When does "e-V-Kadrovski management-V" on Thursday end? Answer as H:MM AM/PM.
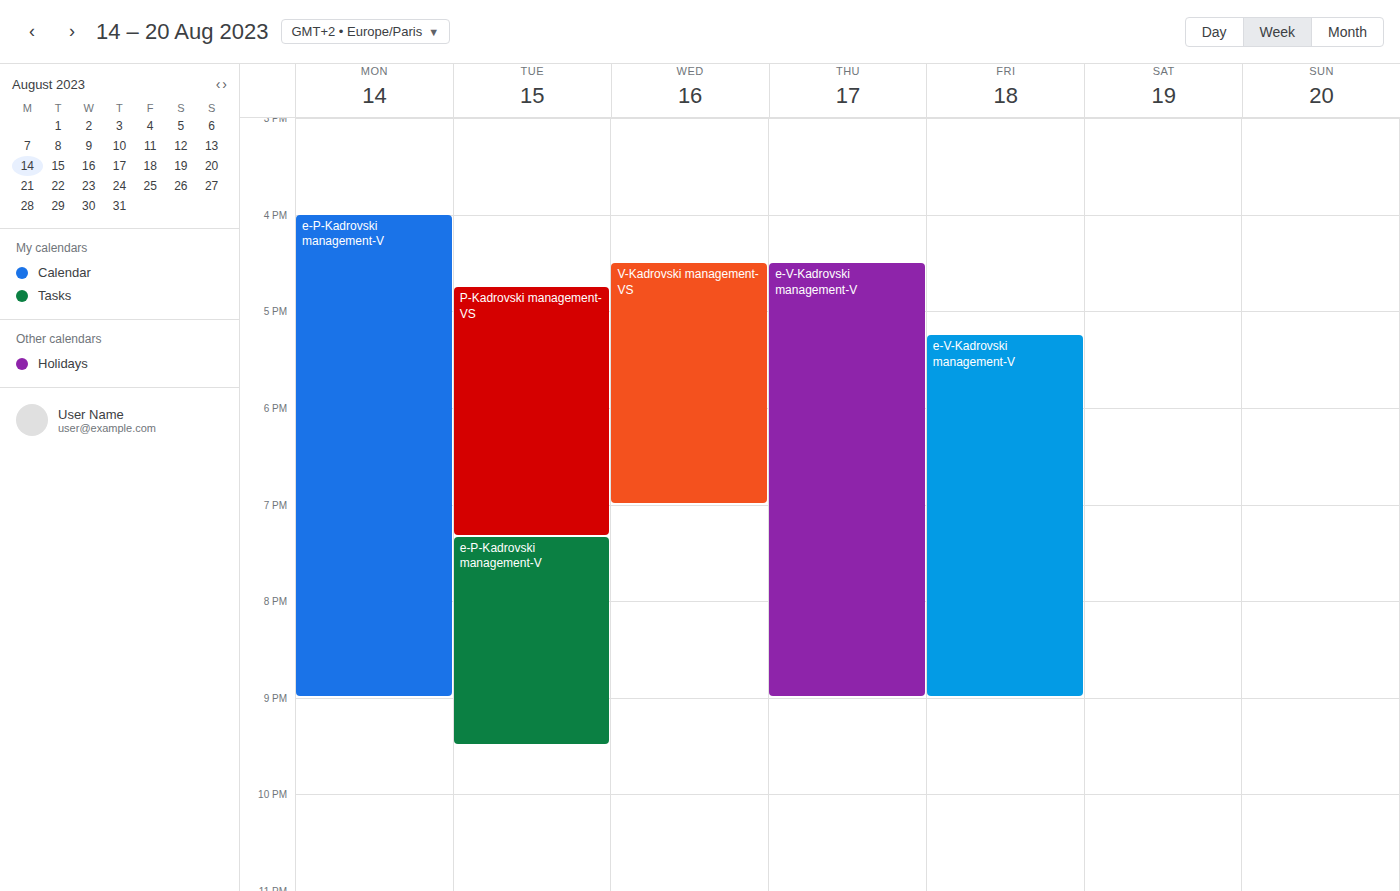
9:00 PM